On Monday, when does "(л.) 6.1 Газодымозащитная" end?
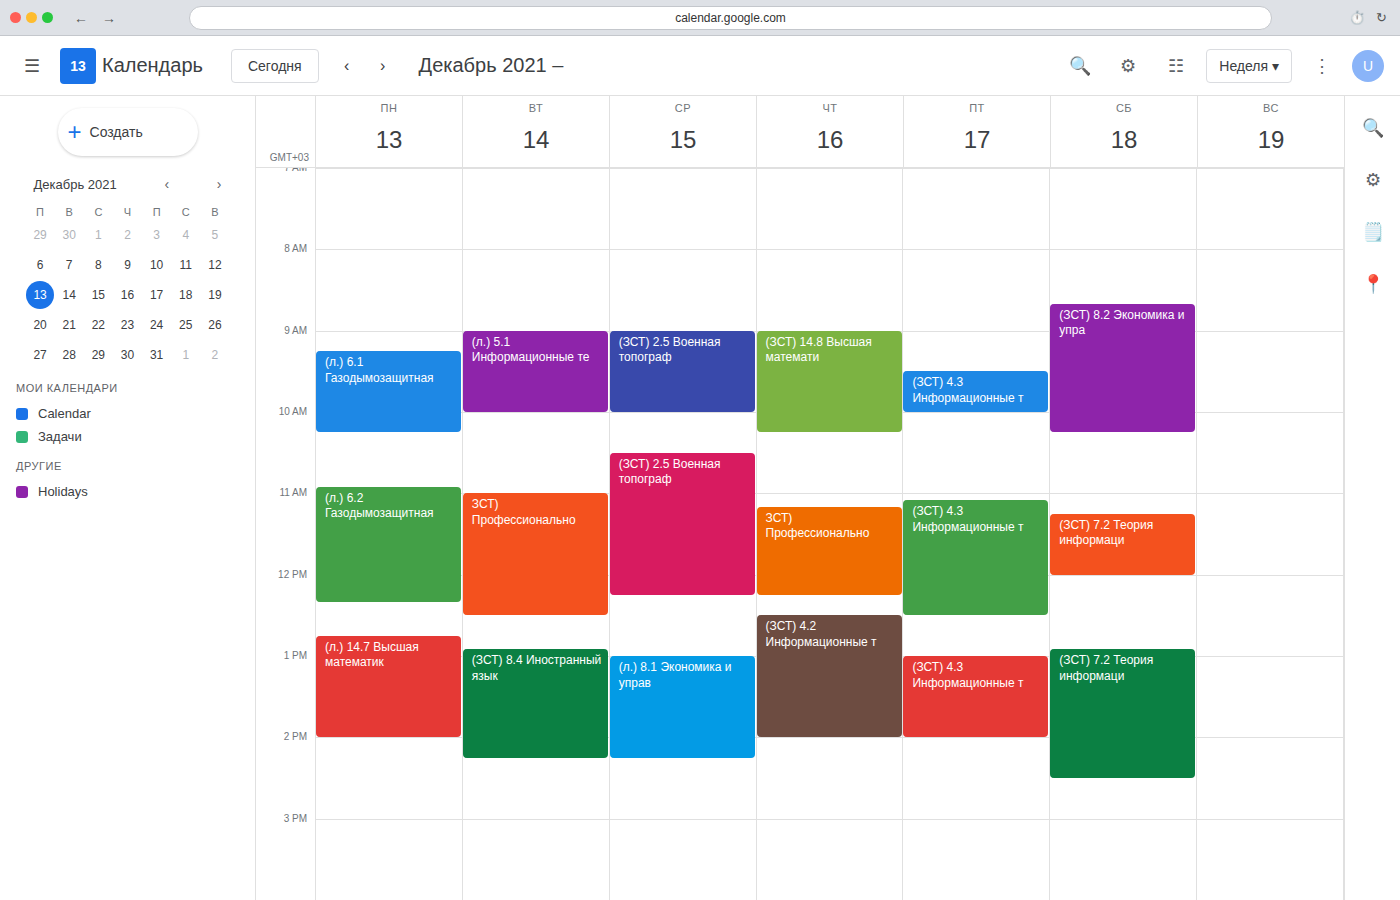
10:15 AM